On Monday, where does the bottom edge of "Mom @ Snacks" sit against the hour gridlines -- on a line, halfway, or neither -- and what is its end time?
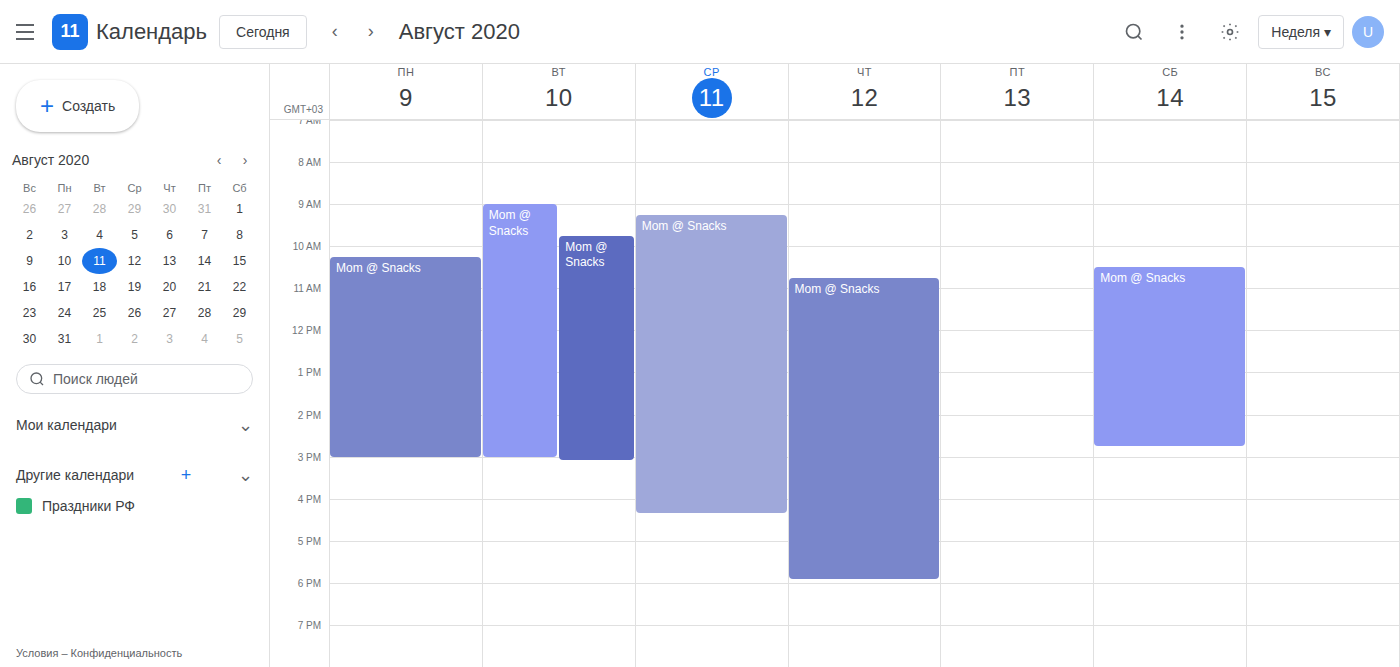
3:00 PM -- exactly on the 3 PM line.